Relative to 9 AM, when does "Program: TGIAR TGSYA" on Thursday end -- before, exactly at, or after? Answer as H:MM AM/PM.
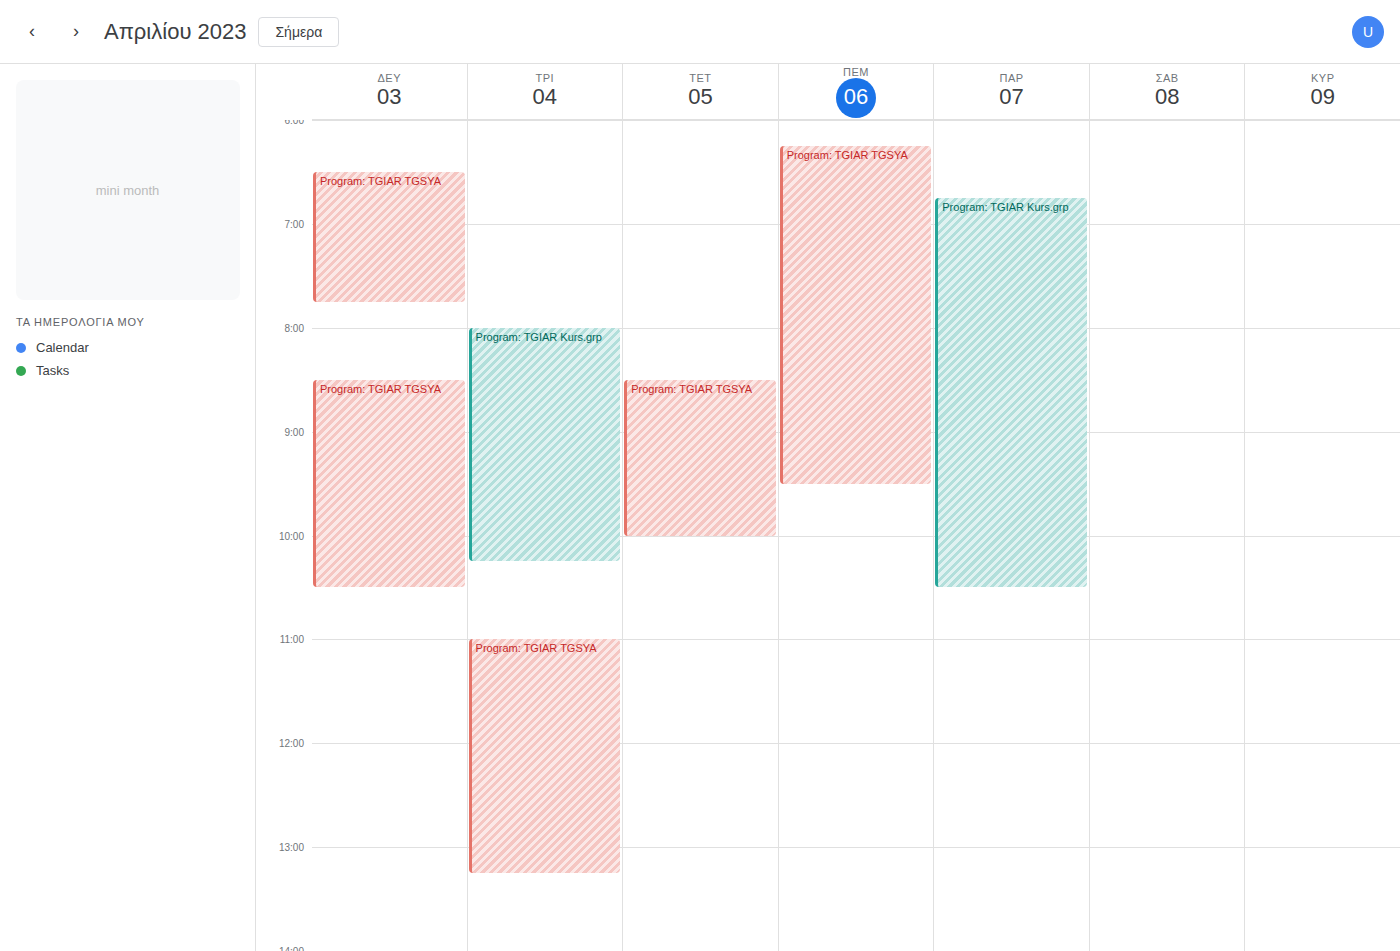
9:30 AM -- after 9 AM, 30 minutes below the 9 AM line.